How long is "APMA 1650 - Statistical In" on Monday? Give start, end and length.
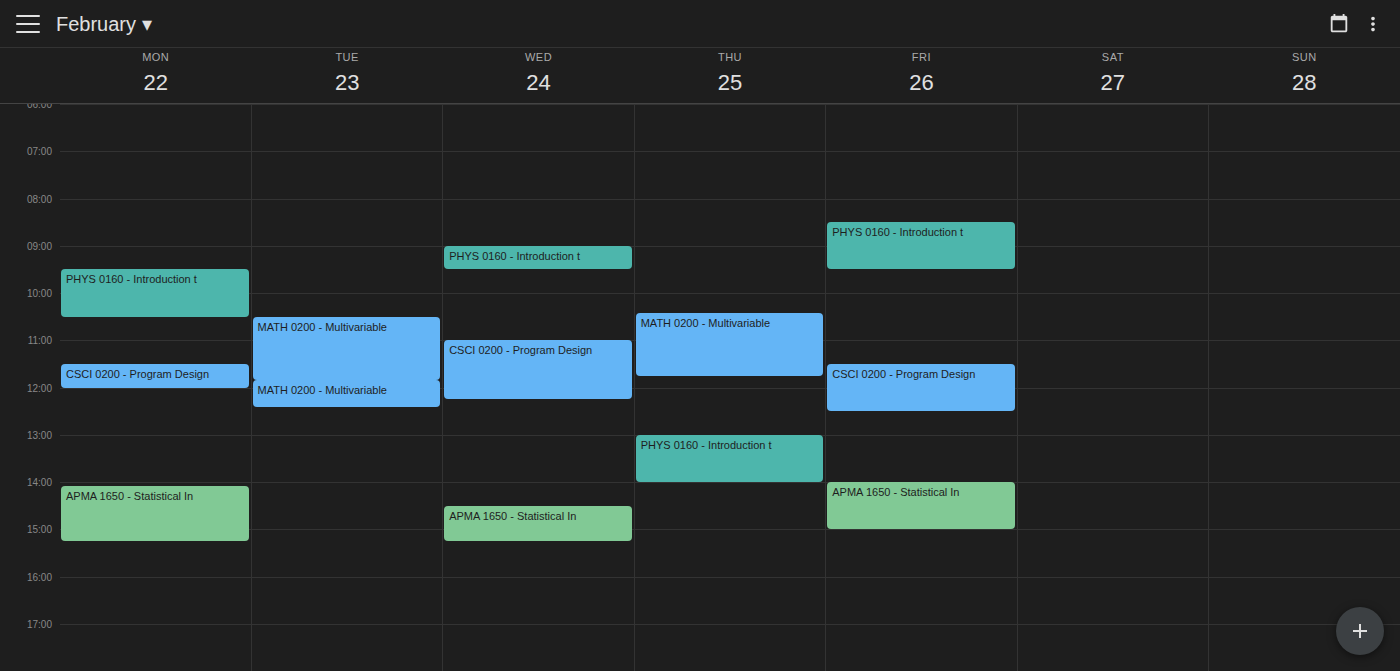
2:05 PM to 3:15 PM, 1 hour 10 minutes